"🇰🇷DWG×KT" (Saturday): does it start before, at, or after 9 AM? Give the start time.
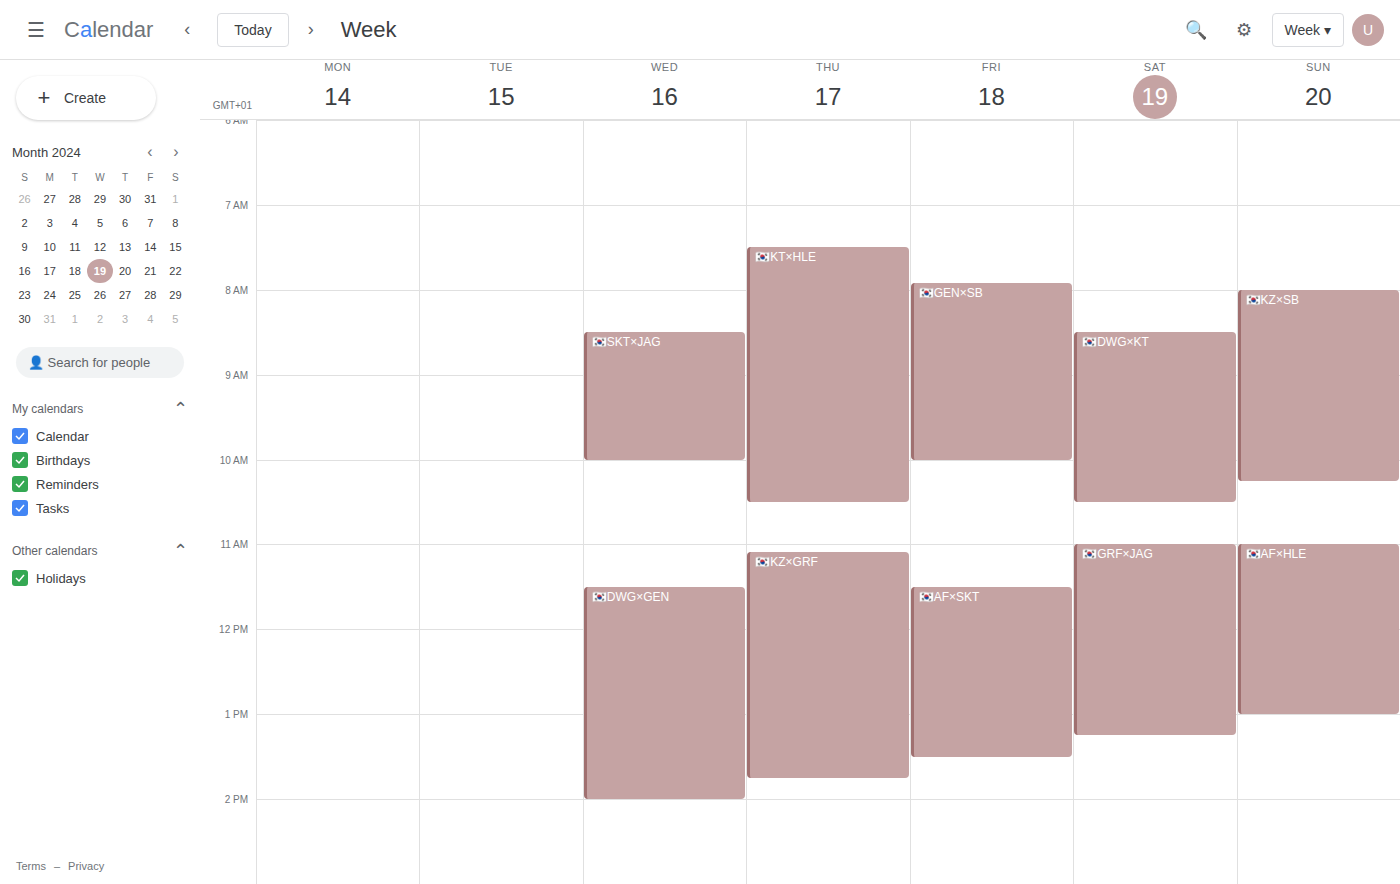
8:30 AM -- before 9 AM, 30 minutes above the 9 AM line.